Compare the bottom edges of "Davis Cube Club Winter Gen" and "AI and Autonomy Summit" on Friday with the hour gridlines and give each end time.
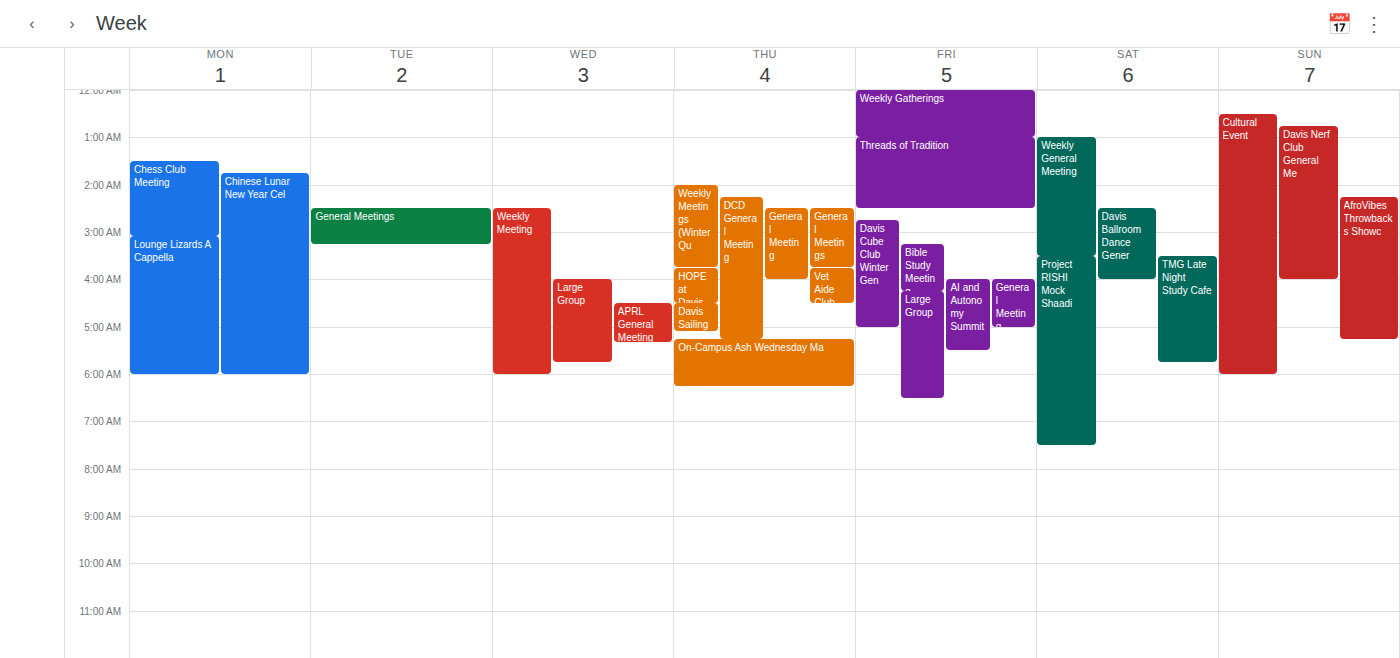
"Davis Cube Club Winter Gen": 5:00 AM, exactly on the 5 AM line. "AI and Autonomy Summit": 5:30 AM, halfway between the 5 AM and 6 AM lines.